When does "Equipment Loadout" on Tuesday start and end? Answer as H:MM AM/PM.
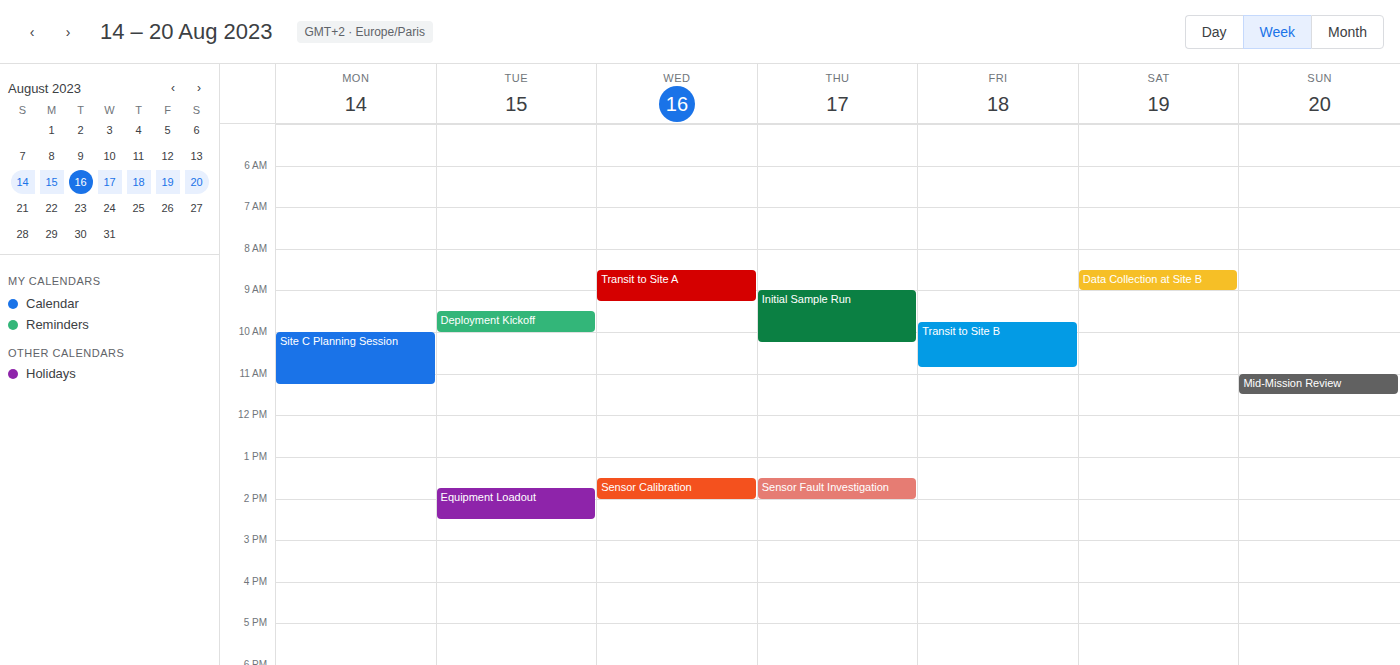
1:45 PM to 2:30 PM